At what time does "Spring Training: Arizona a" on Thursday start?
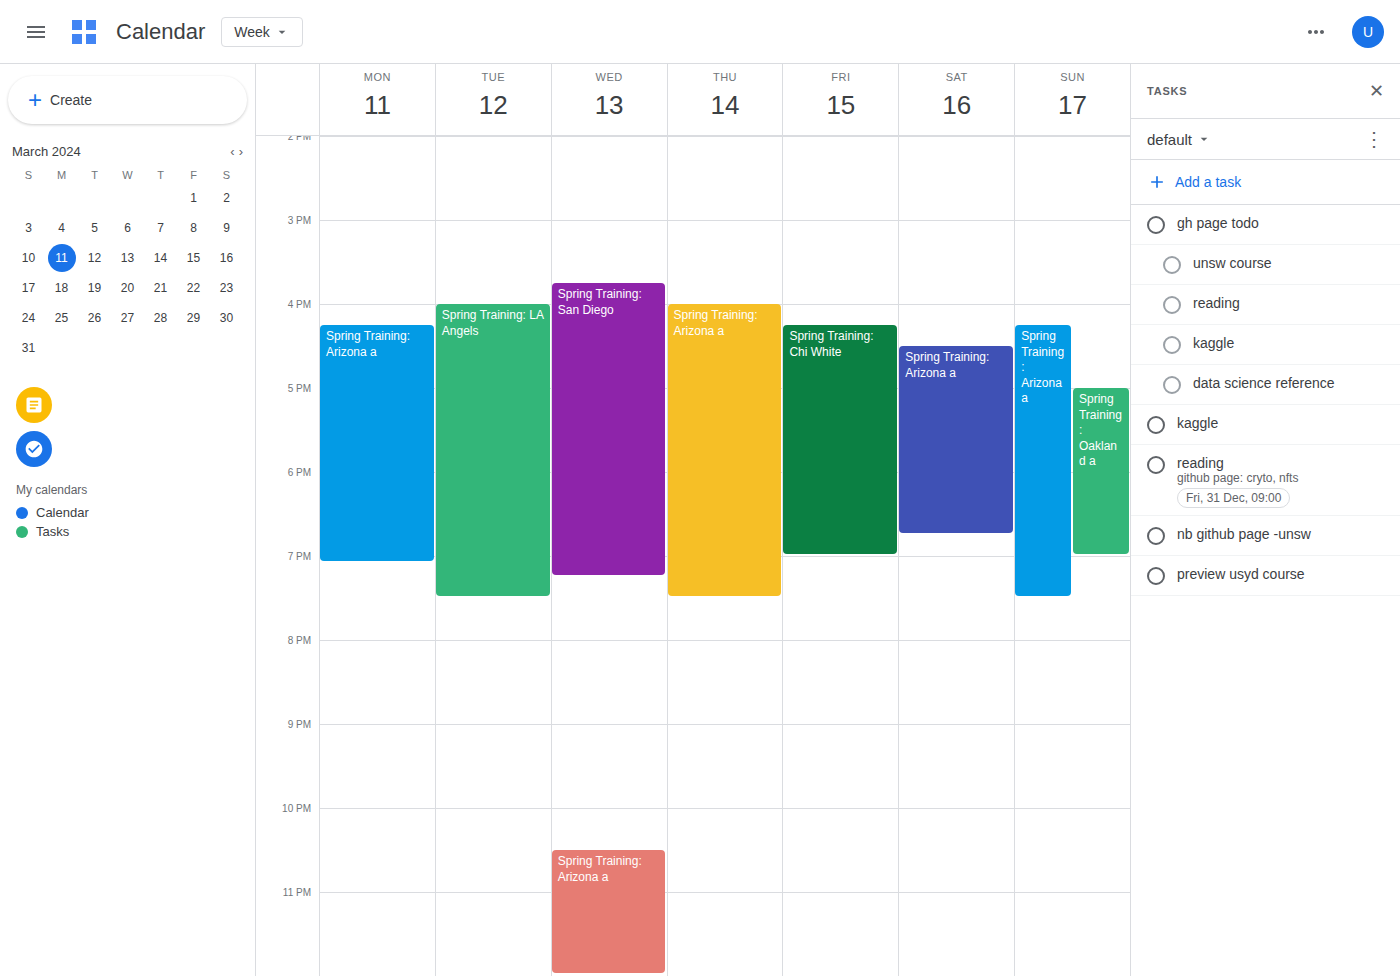
4:00 PM